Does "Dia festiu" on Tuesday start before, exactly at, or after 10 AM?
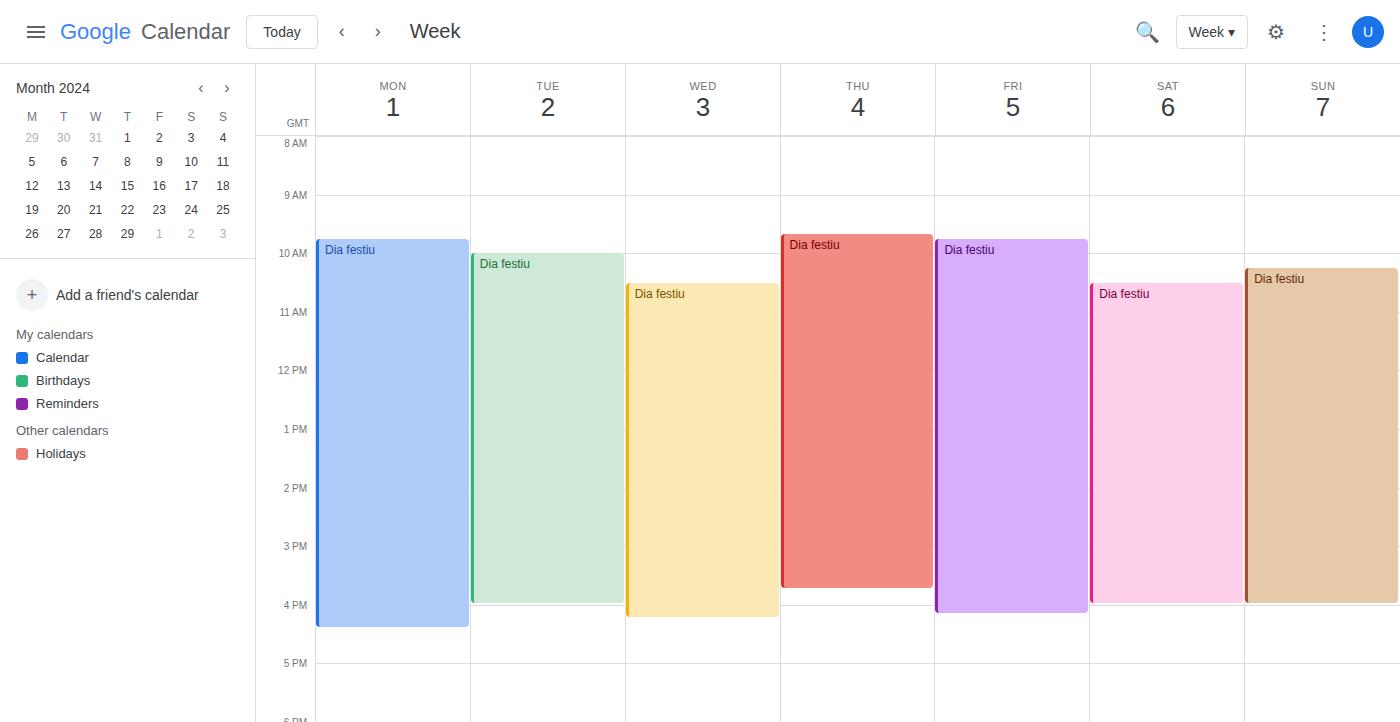
10:00 AM -- exactly at 10 AM, on the 10 AM line.